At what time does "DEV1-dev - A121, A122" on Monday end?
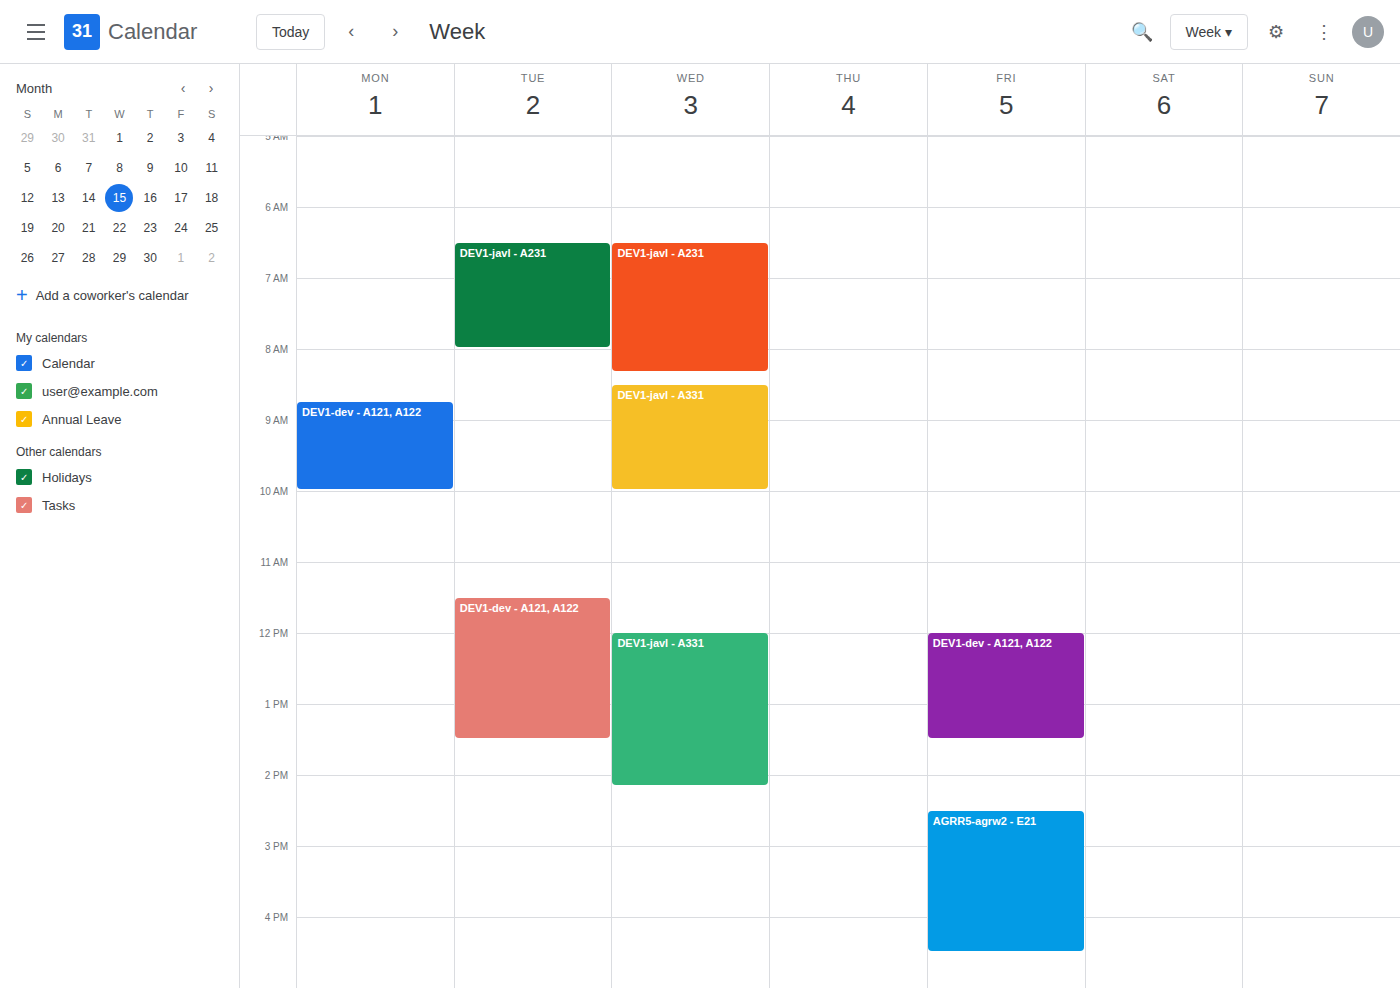
10:00